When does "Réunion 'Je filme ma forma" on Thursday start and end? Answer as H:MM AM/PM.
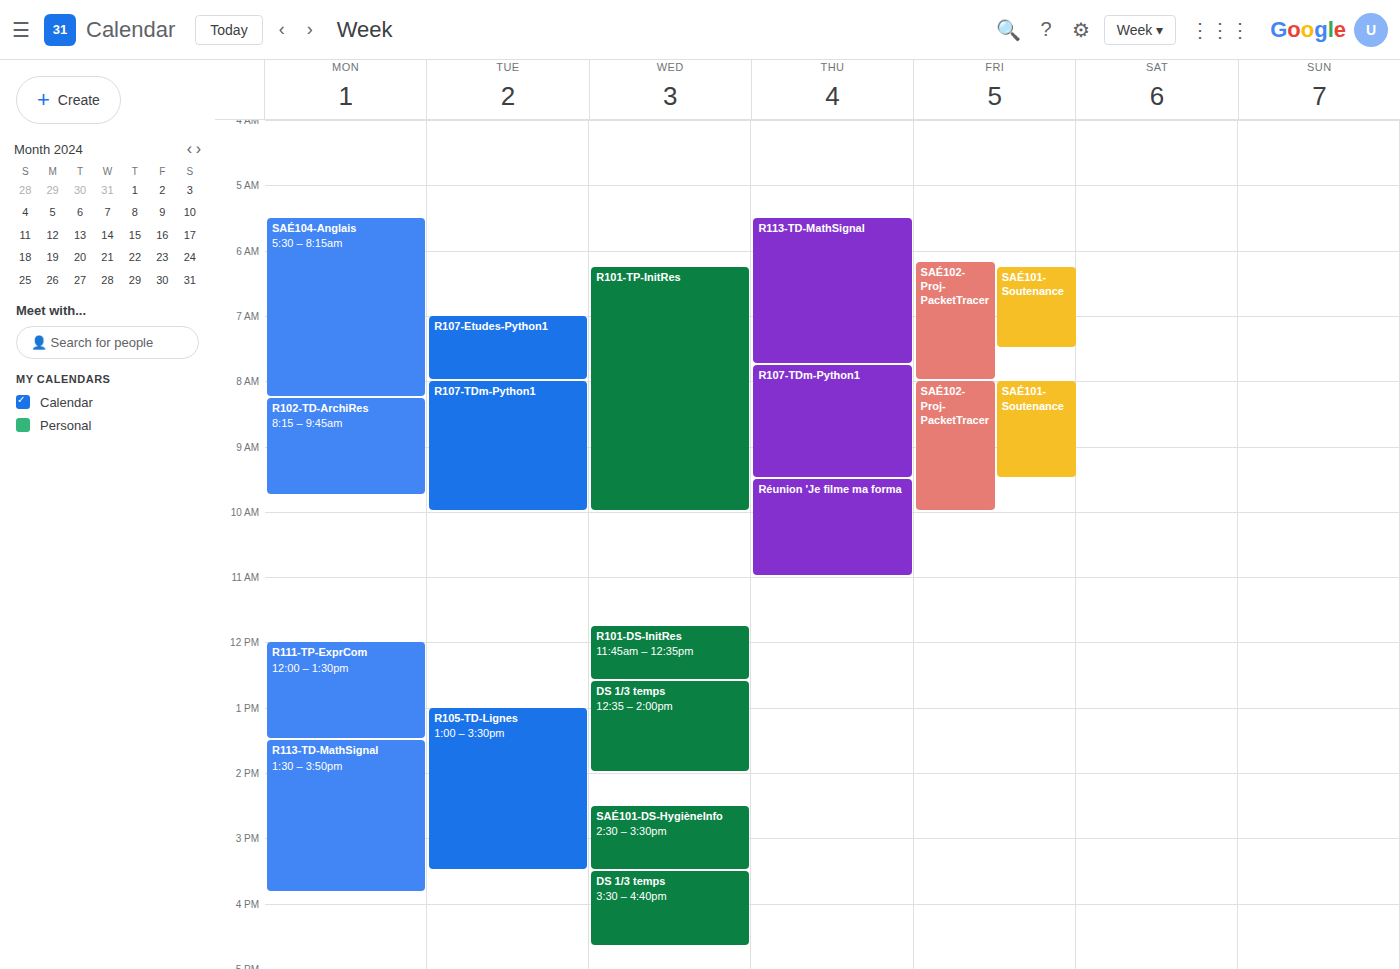
9:30 AM to 11:00 AM